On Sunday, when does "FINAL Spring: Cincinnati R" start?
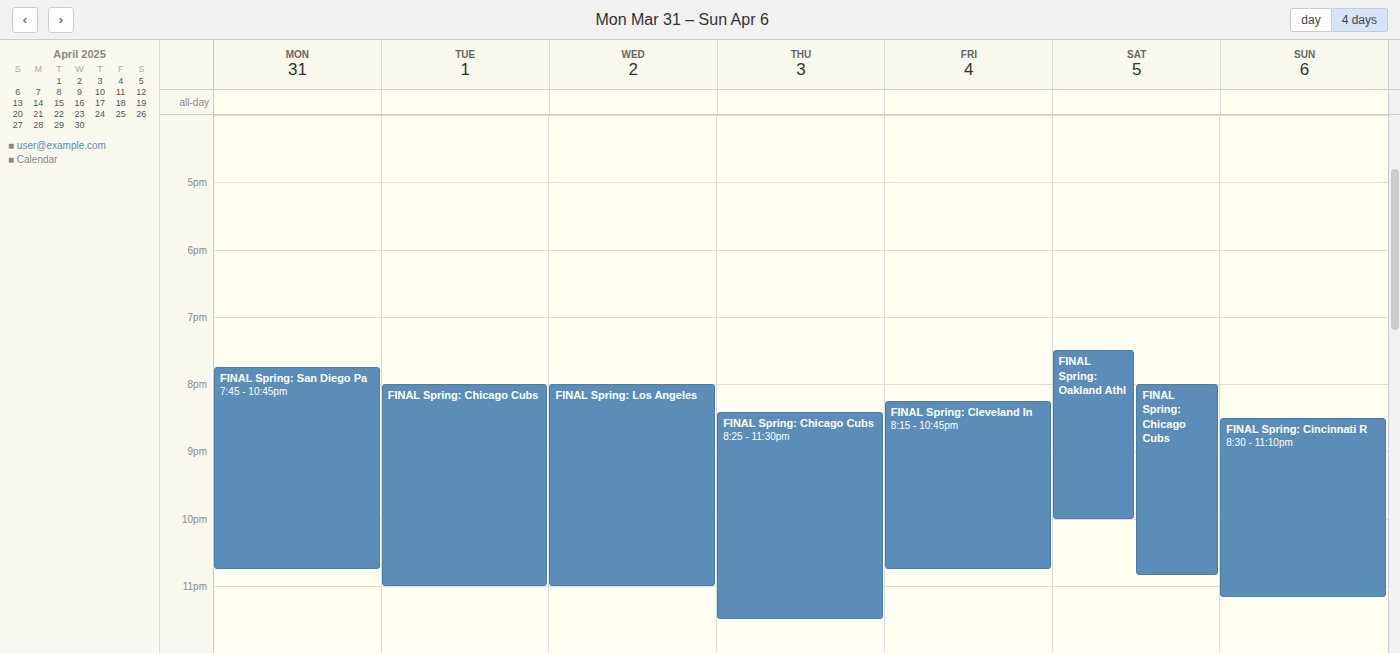
8:30 PM